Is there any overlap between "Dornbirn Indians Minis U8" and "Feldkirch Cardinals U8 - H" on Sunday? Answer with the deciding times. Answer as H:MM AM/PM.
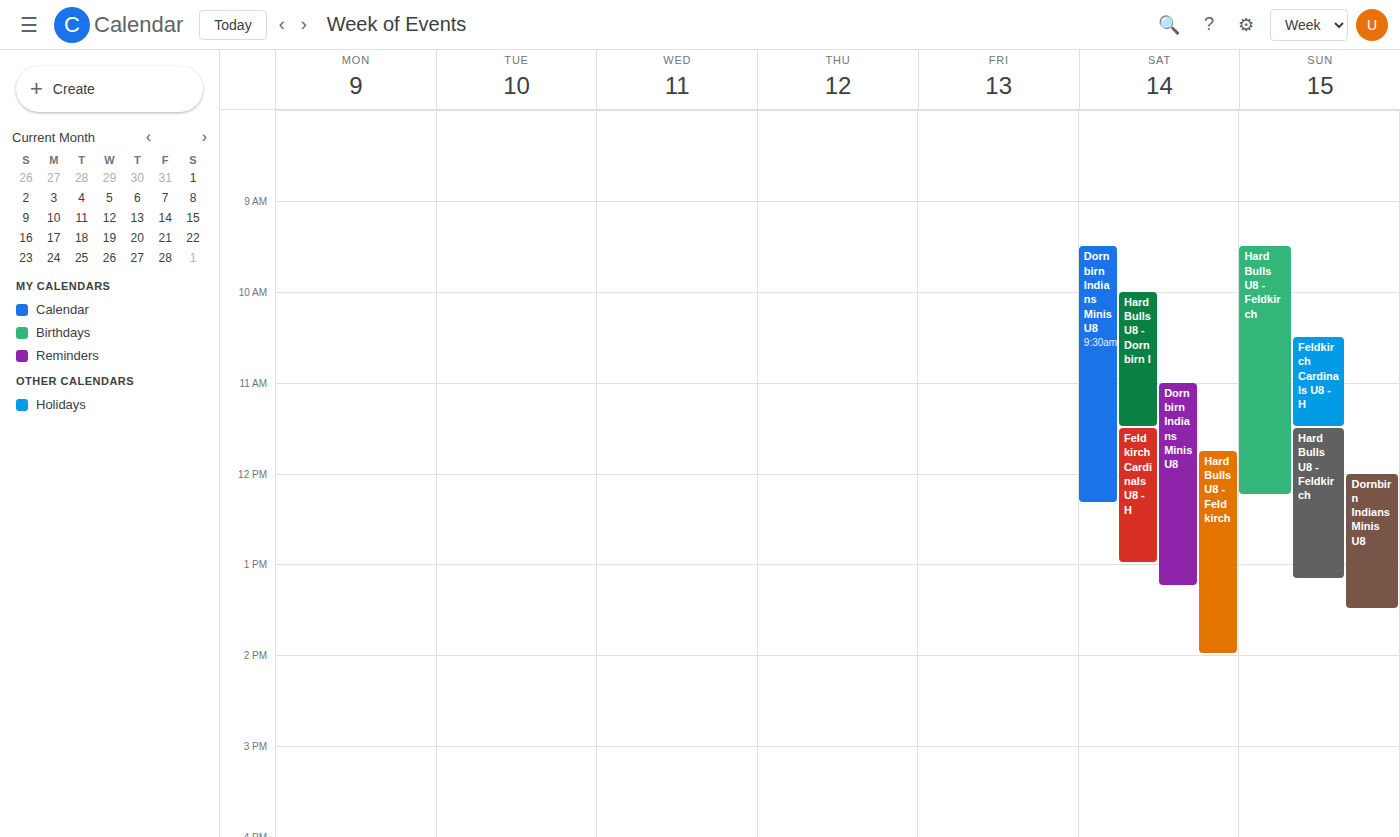
"Feldkirch Cardinals U8 - H" ends at 11:30 AM and "Dornbirn Indians Minis U8" starts at 12:00 PM -- no overlap.